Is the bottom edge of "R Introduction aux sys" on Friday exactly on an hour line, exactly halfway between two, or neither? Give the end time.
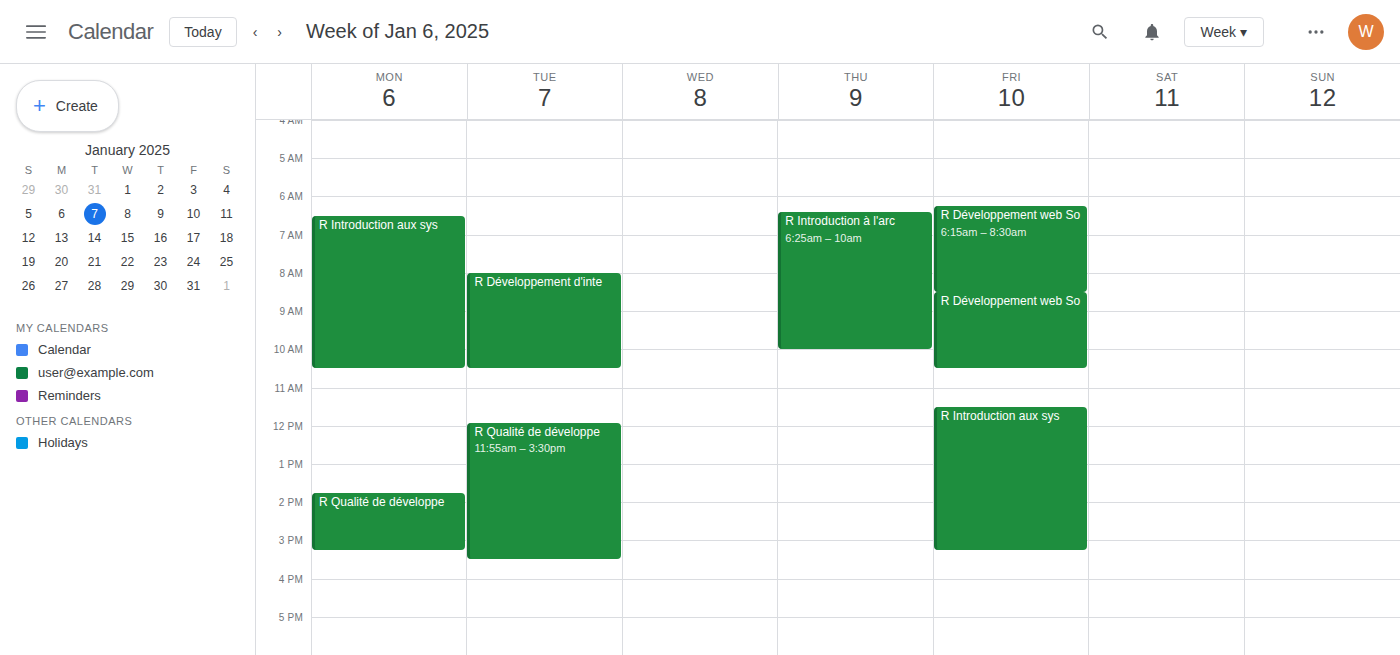
3:15 PM -- neither: a quarter of the way from the 3 PM line to the 4 PM line.